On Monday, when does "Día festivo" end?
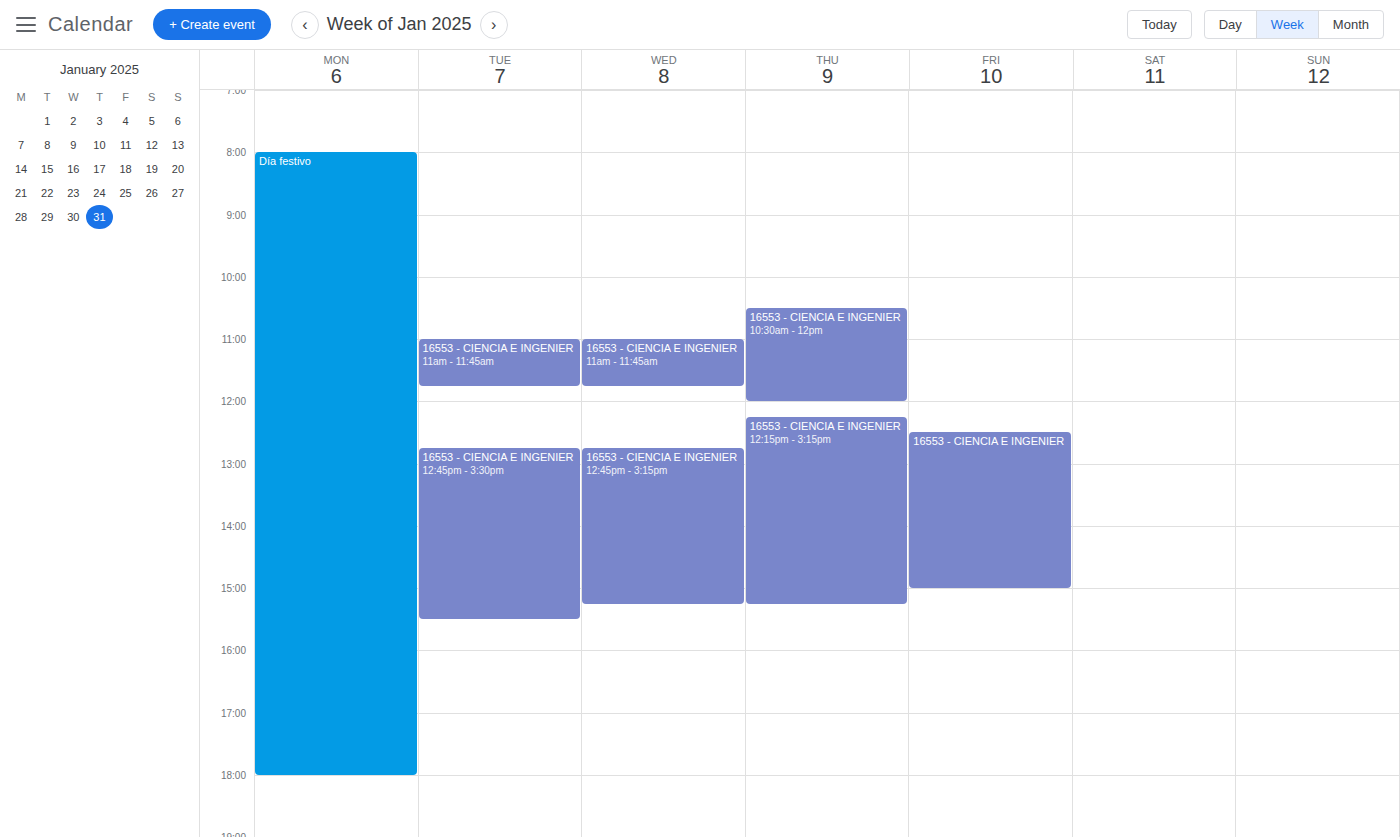
6:00 PM